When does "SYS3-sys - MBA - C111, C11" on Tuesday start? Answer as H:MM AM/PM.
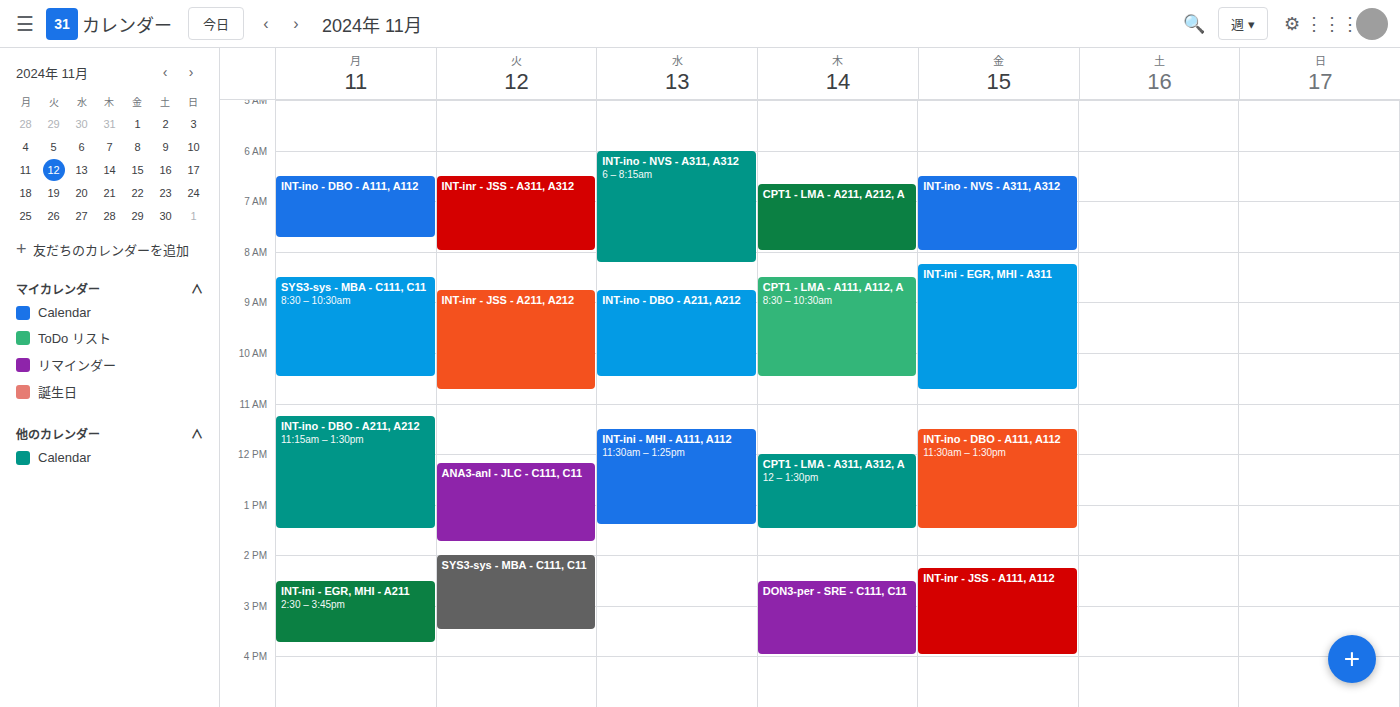
2:00 PM